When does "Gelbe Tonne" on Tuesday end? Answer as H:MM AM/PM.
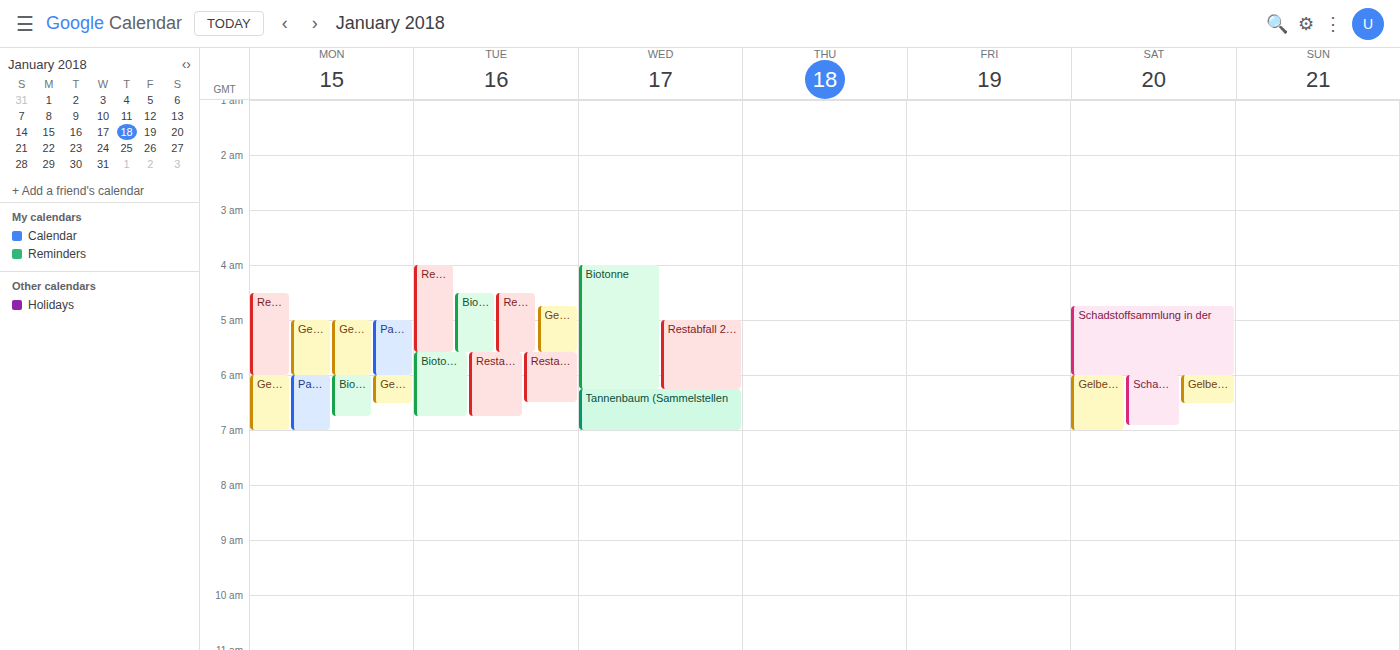
5:35 AM